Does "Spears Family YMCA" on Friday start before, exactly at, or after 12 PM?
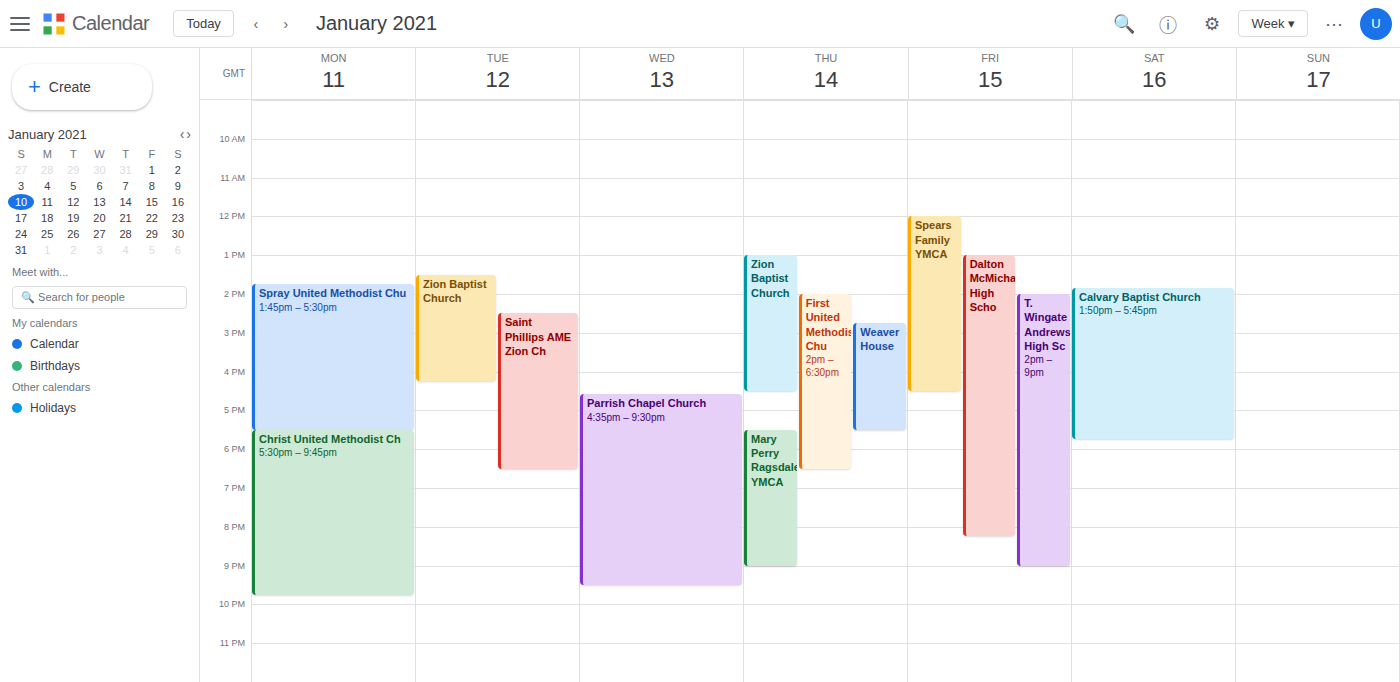
12:00 PM -- exactly at 12 PM, on the 12 PM line.